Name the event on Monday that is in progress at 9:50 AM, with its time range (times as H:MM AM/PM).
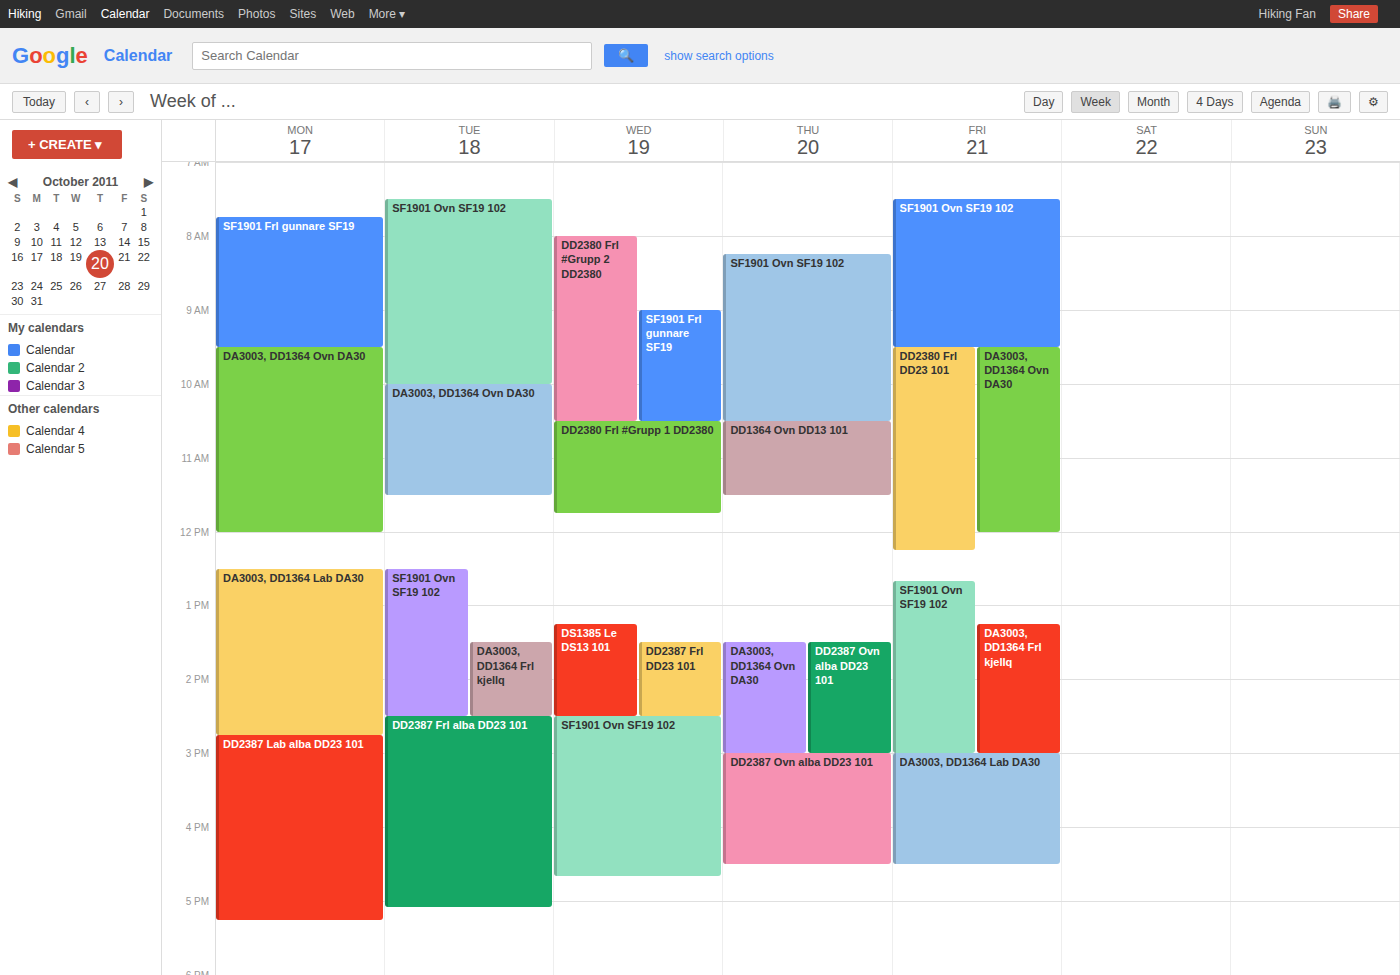
"DA3003, DD1364 Ovn DA30", 9:30 AM to 12:00 PM